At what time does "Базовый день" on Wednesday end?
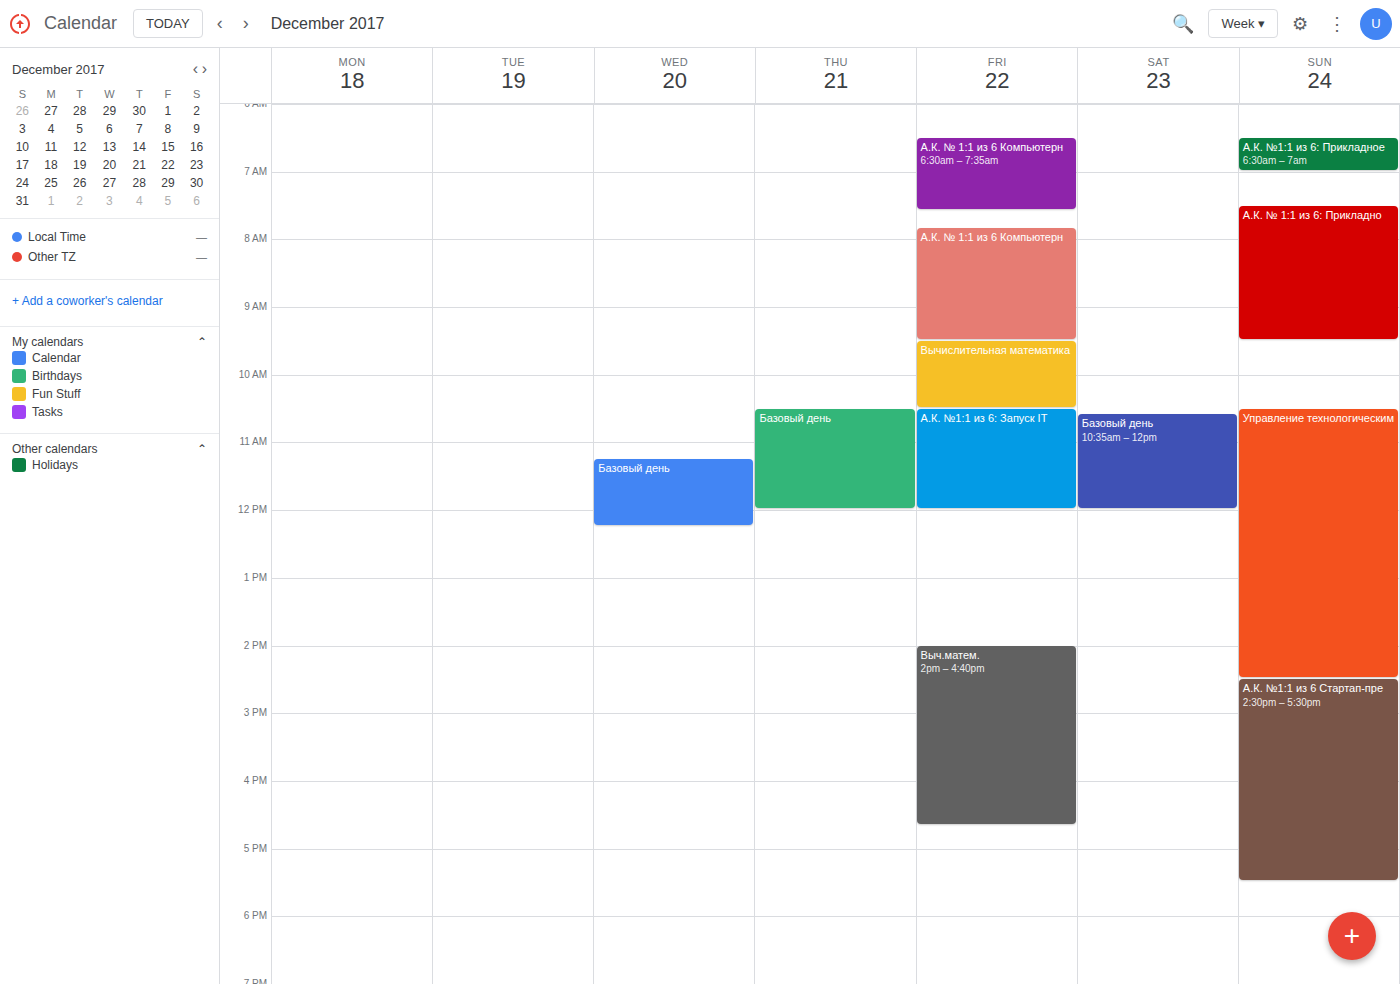
12:15 PM